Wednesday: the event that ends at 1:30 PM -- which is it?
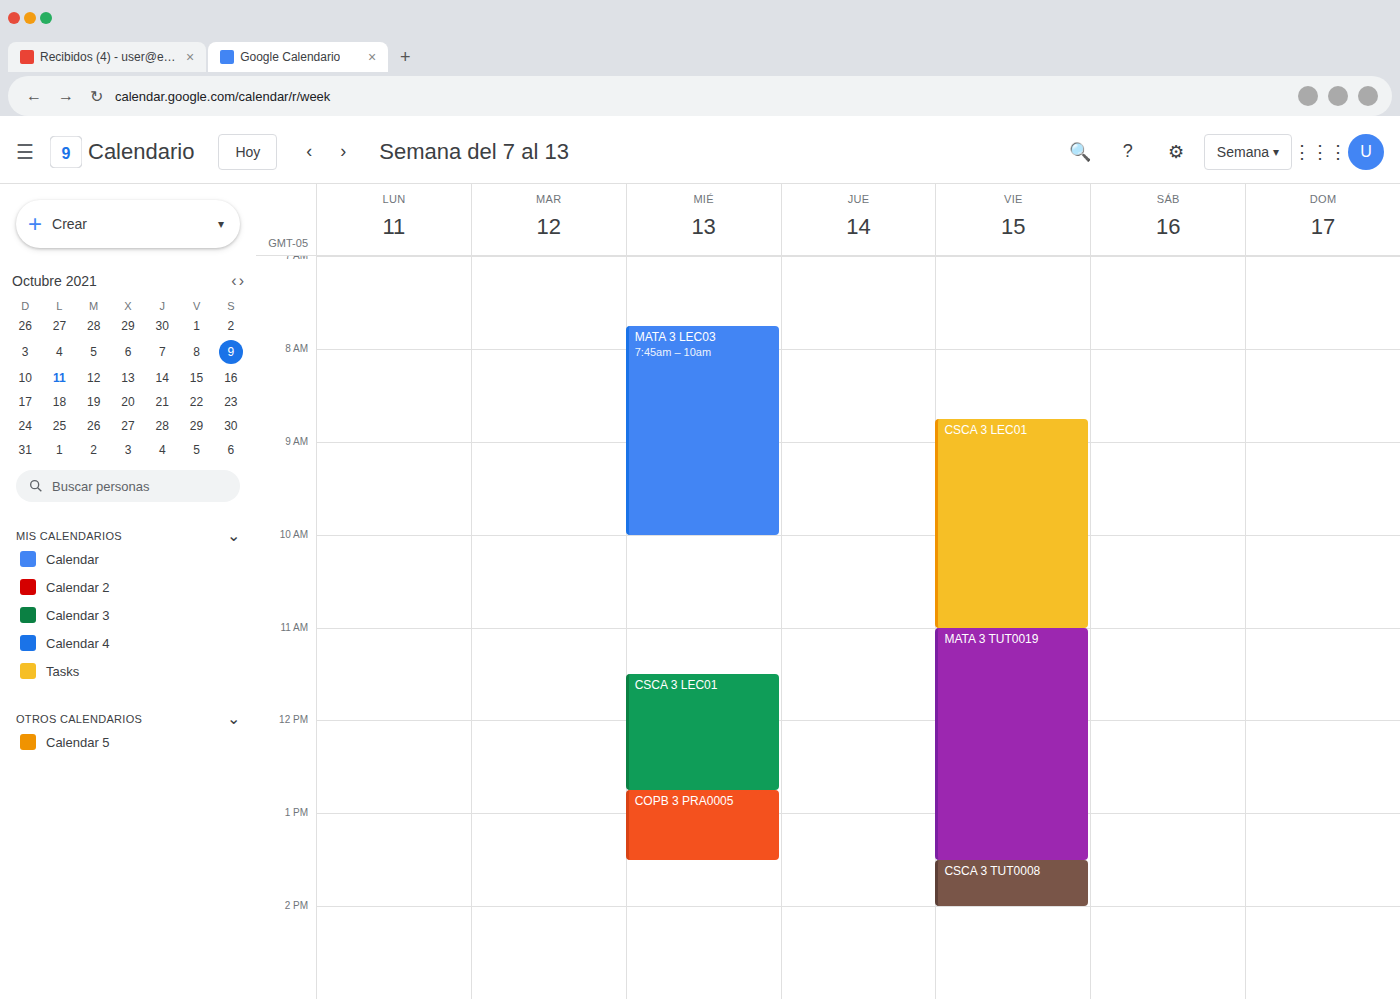
"COPB 3 PRA0005"